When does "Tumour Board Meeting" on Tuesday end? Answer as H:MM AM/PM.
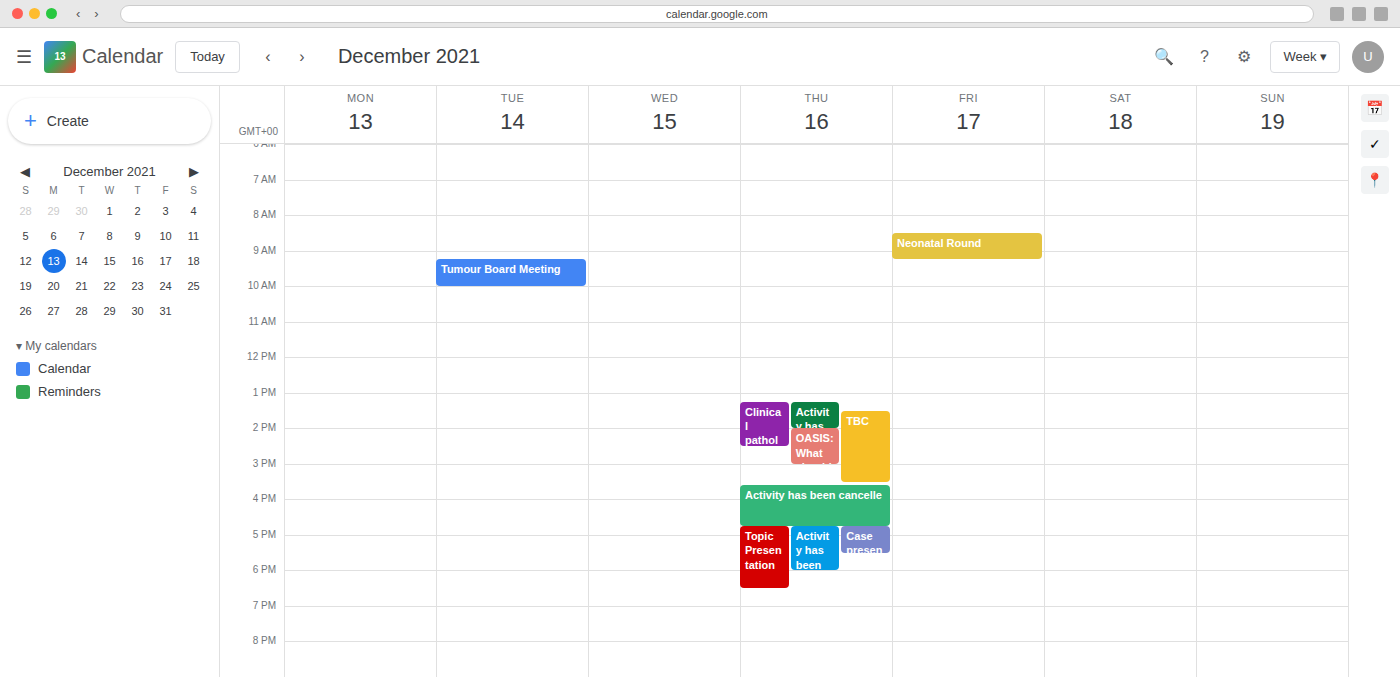
10:00 AM